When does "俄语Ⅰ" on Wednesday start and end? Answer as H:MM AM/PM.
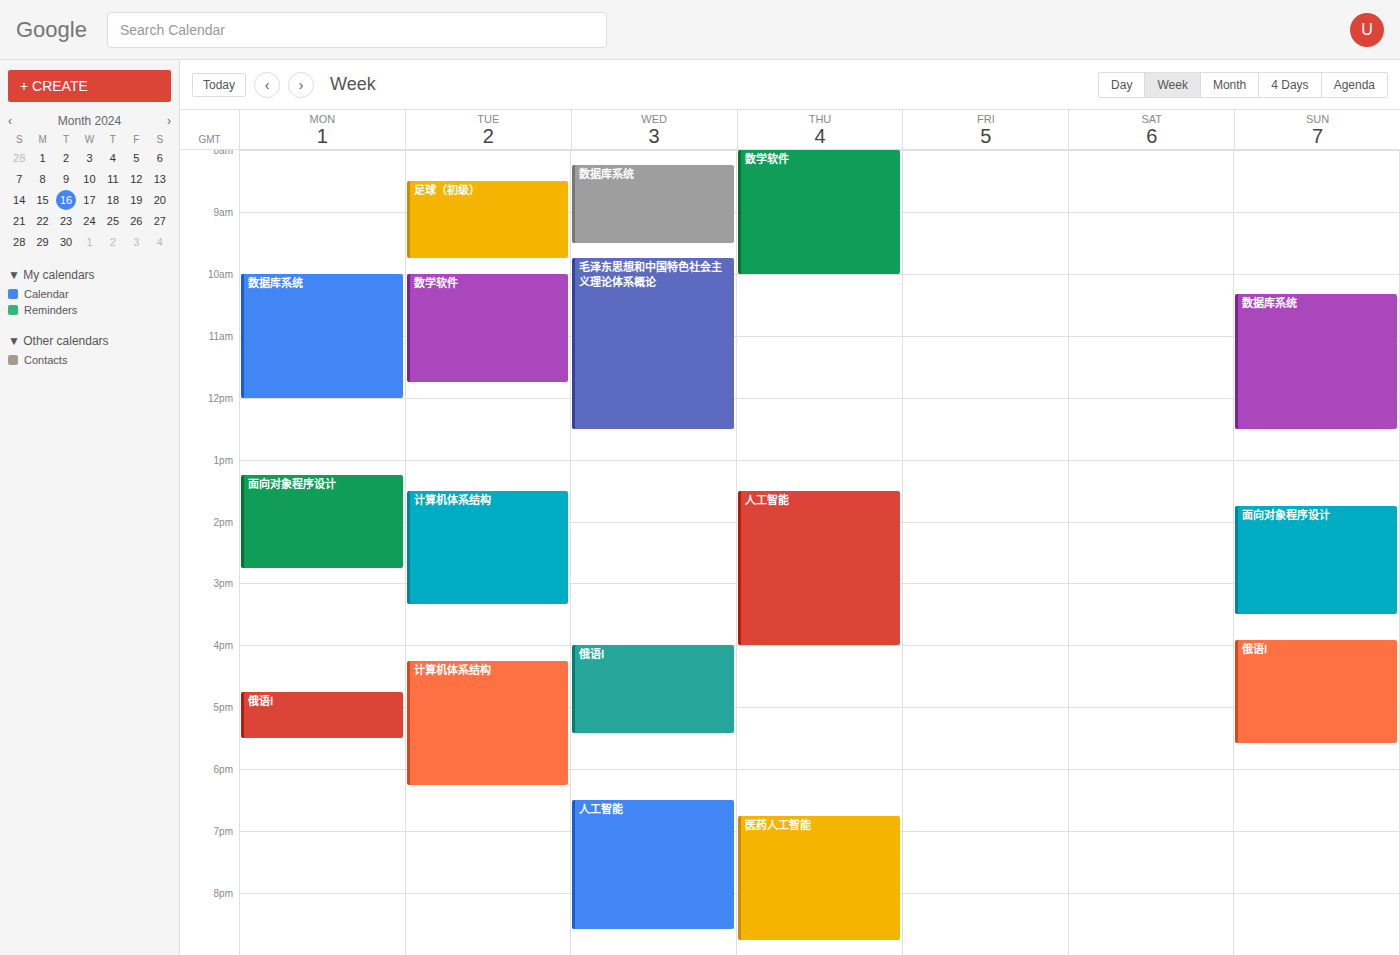
4:00 PM to 5:25 PM